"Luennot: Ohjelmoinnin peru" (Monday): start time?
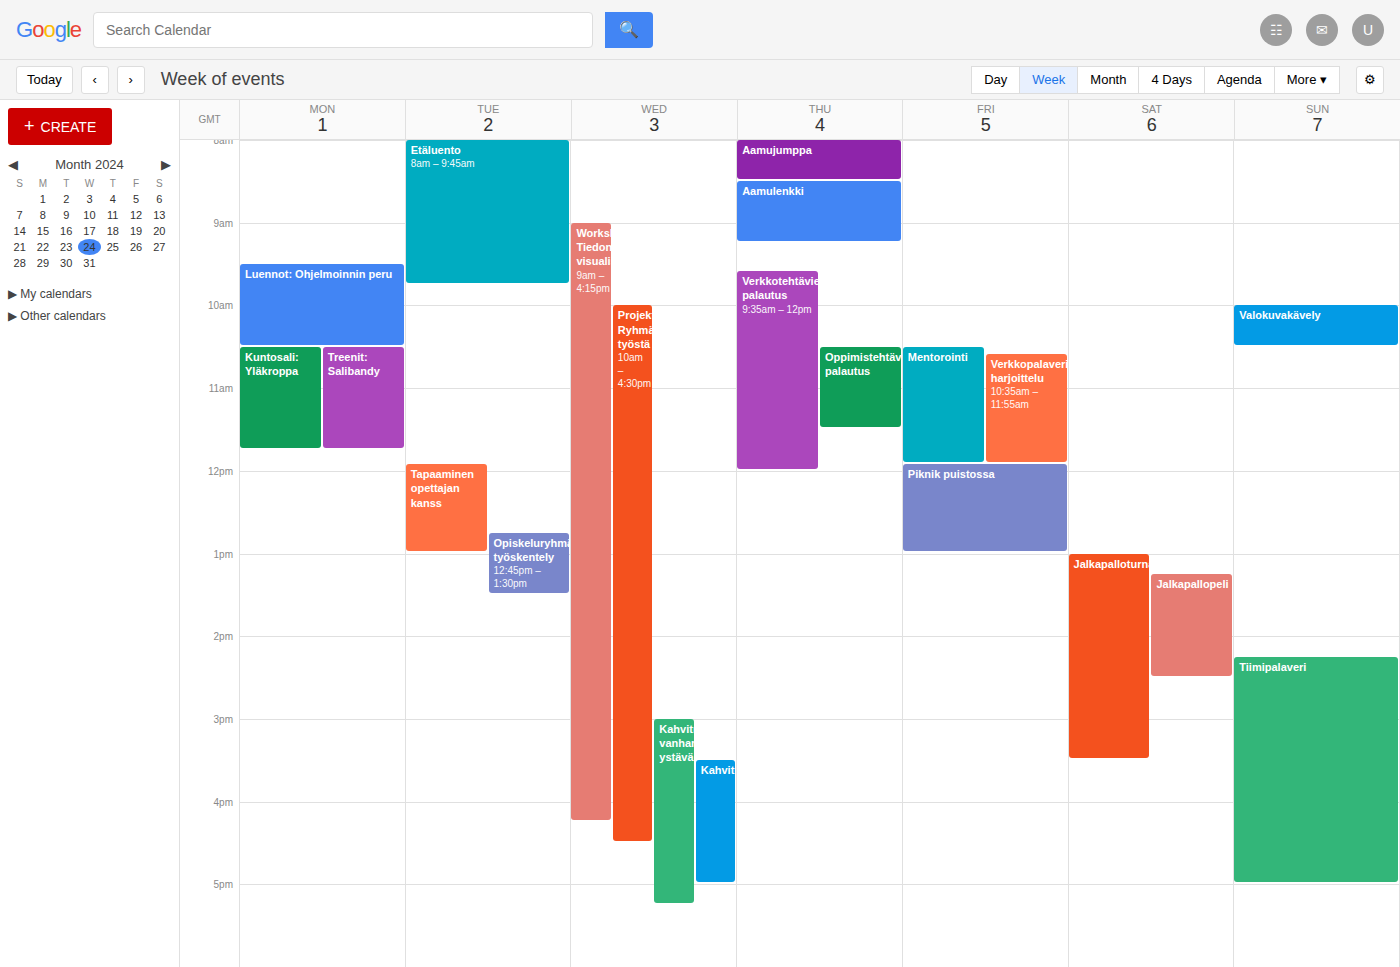
9:30 AM